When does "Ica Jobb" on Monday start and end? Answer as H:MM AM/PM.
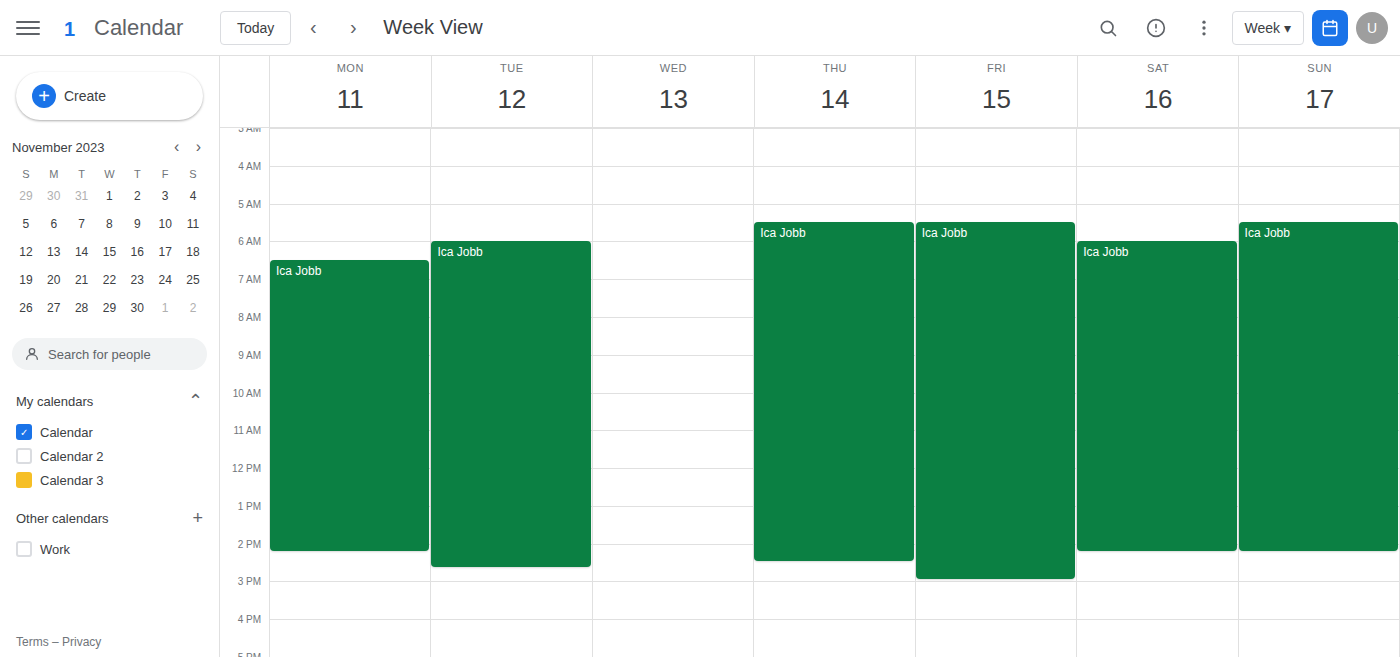
6:30 AM to 2:15 PM